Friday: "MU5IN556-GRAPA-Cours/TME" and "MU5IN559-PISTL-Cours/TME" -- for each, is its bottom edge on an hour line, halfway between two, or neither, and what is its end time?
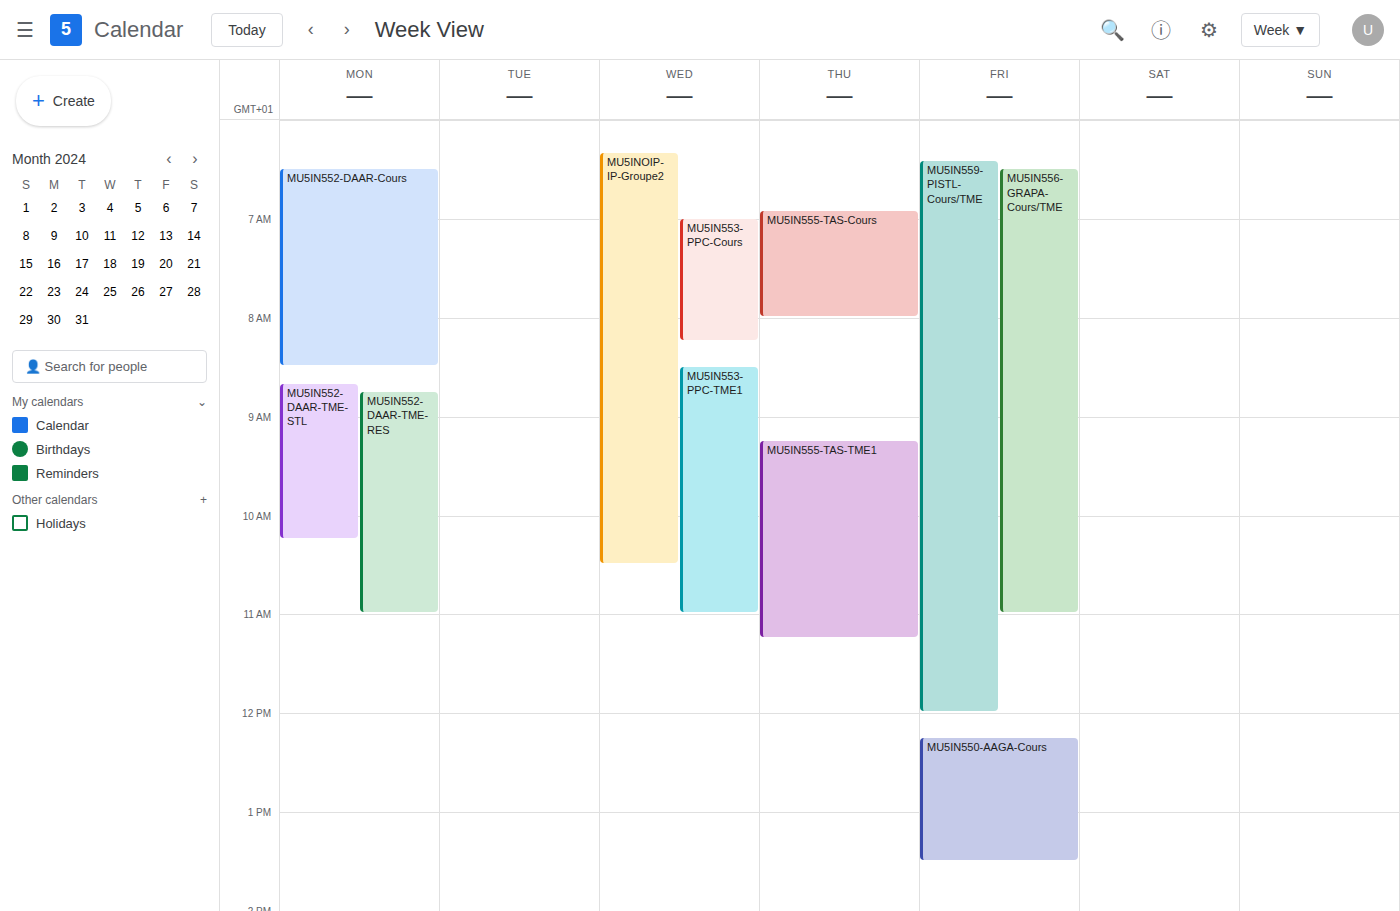
"MU5IN556-GRAPA-Cours/TME": 11:00 AM, exactly on the 11 AM line. "MU5IN559-PISTL-Cours/TME": 12:00 PM, exactly on the 12 PM line.